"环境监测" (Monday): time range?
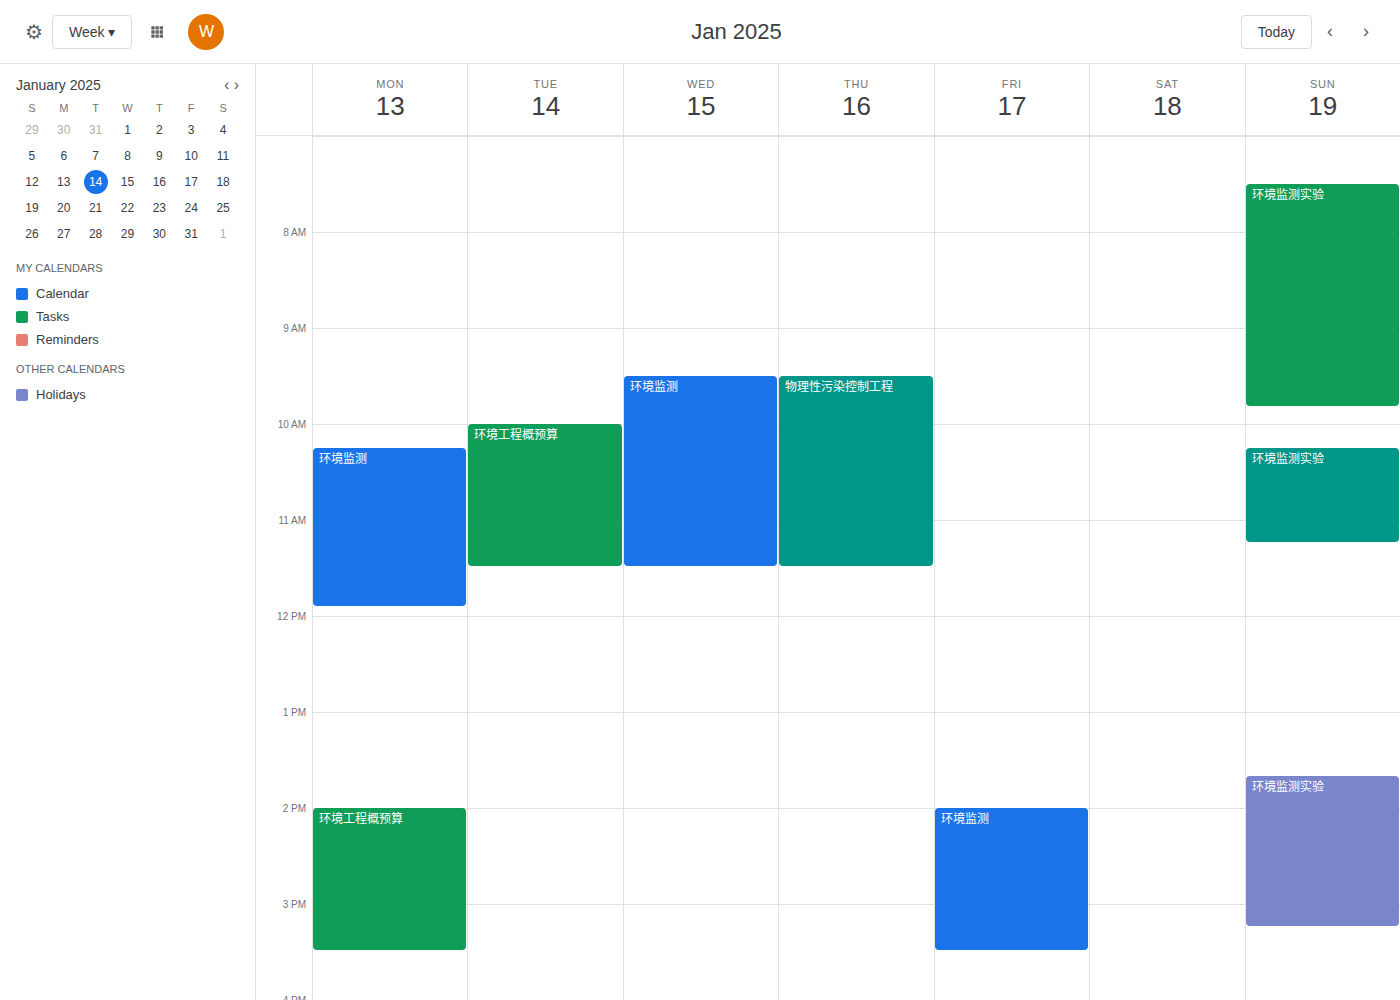
10:15 AM to 11:55 AM